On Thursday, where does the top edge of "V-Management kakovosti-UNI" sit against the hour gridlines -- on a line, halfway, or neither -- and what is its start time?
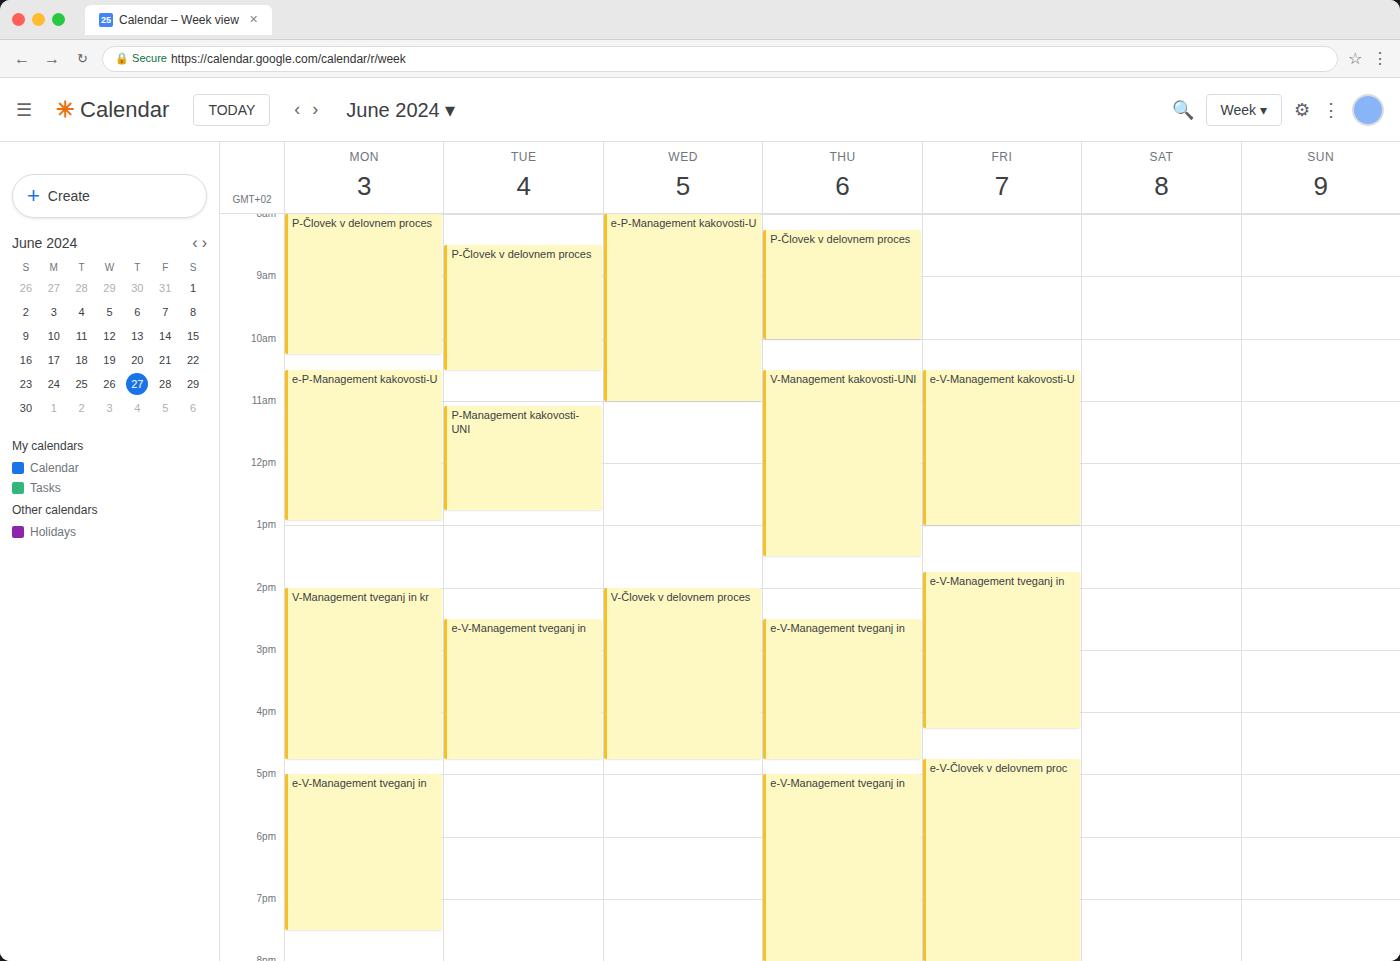
10:30 AM -- halfway between the 10 AM and 11 AM lines.